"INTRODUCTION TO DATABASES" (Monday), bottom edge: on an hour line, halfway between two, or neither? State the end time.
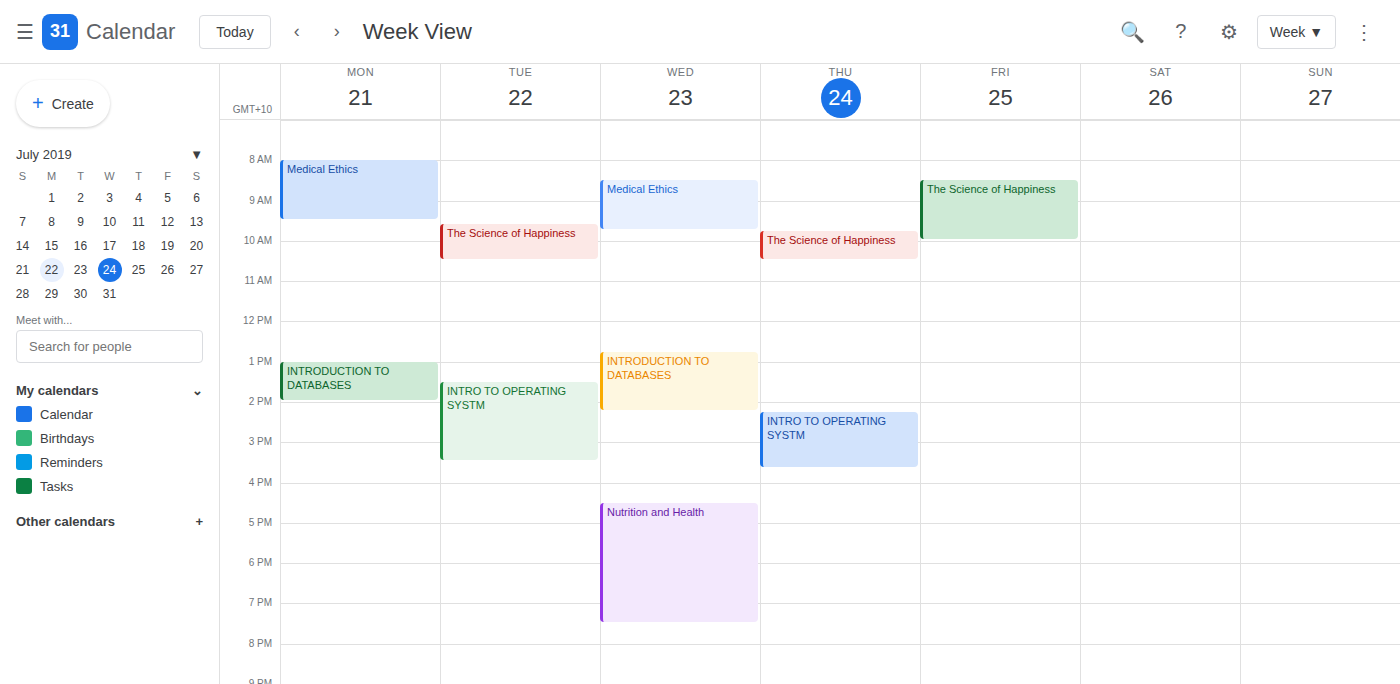
2:00 PM -- exactly on the 2 PM line.